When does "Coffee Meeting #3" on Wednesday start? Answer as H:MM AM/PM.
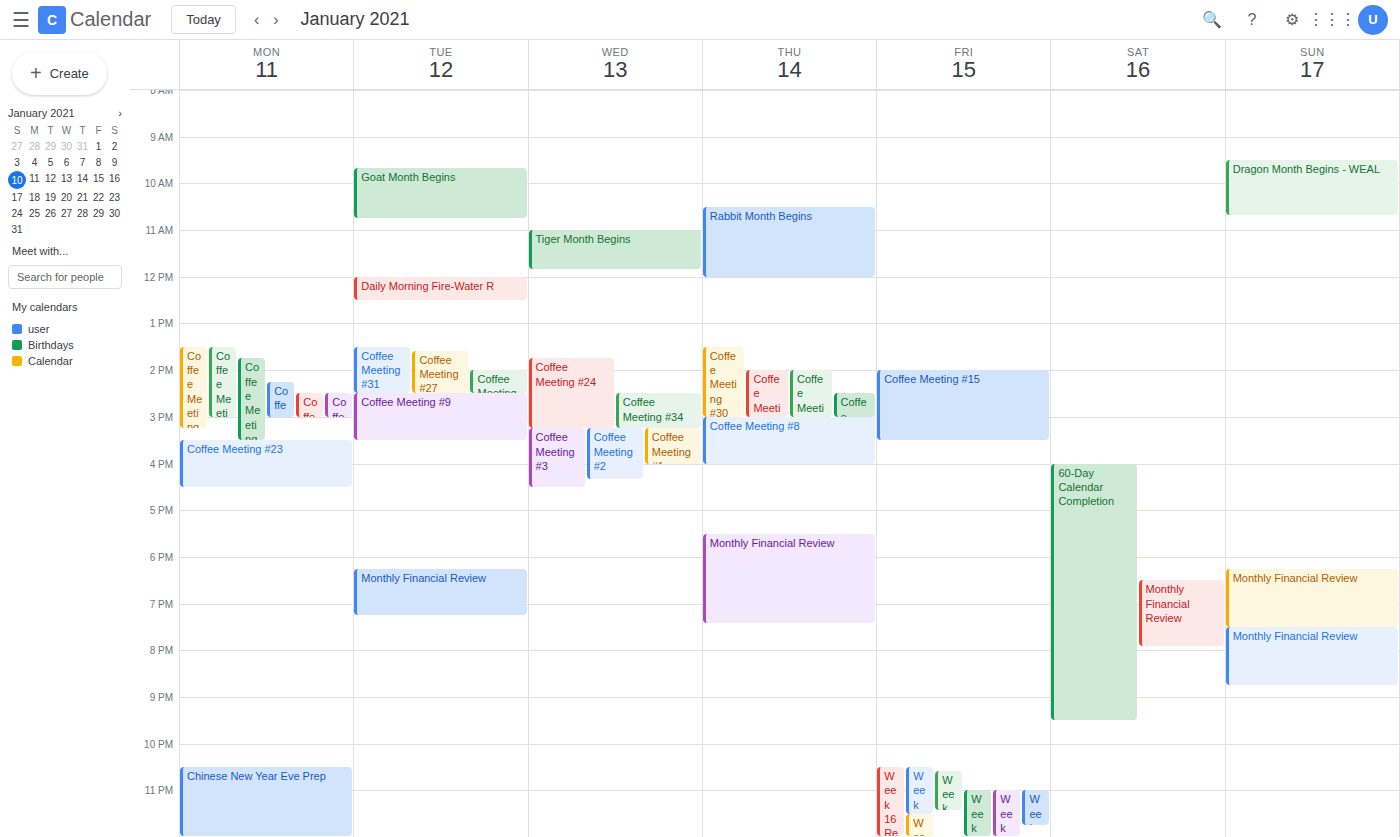
3:15 PM